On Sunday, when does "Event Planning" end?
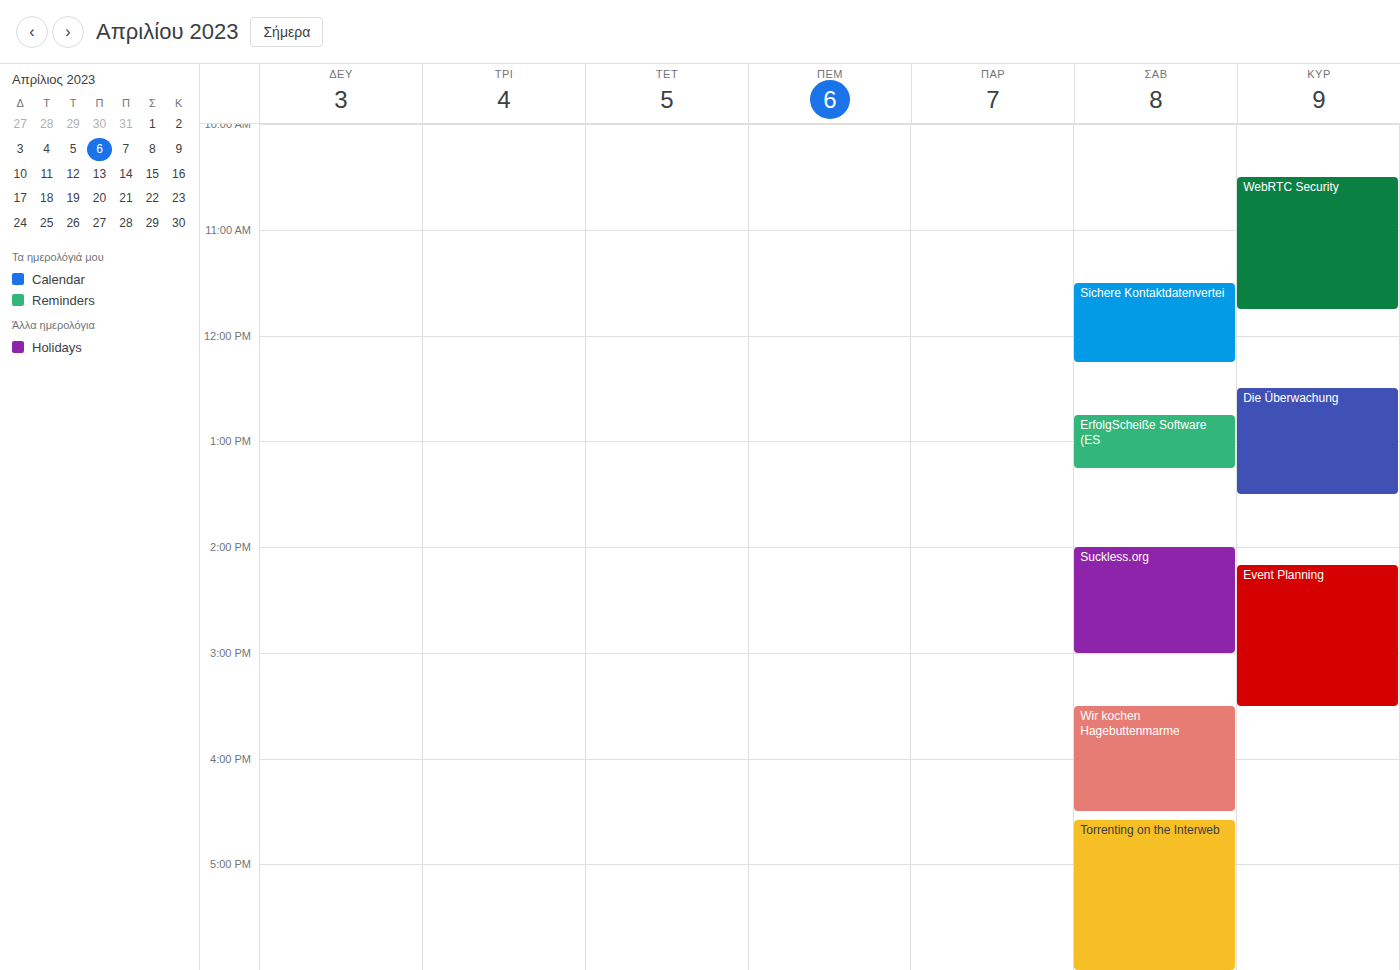
3:30 PM